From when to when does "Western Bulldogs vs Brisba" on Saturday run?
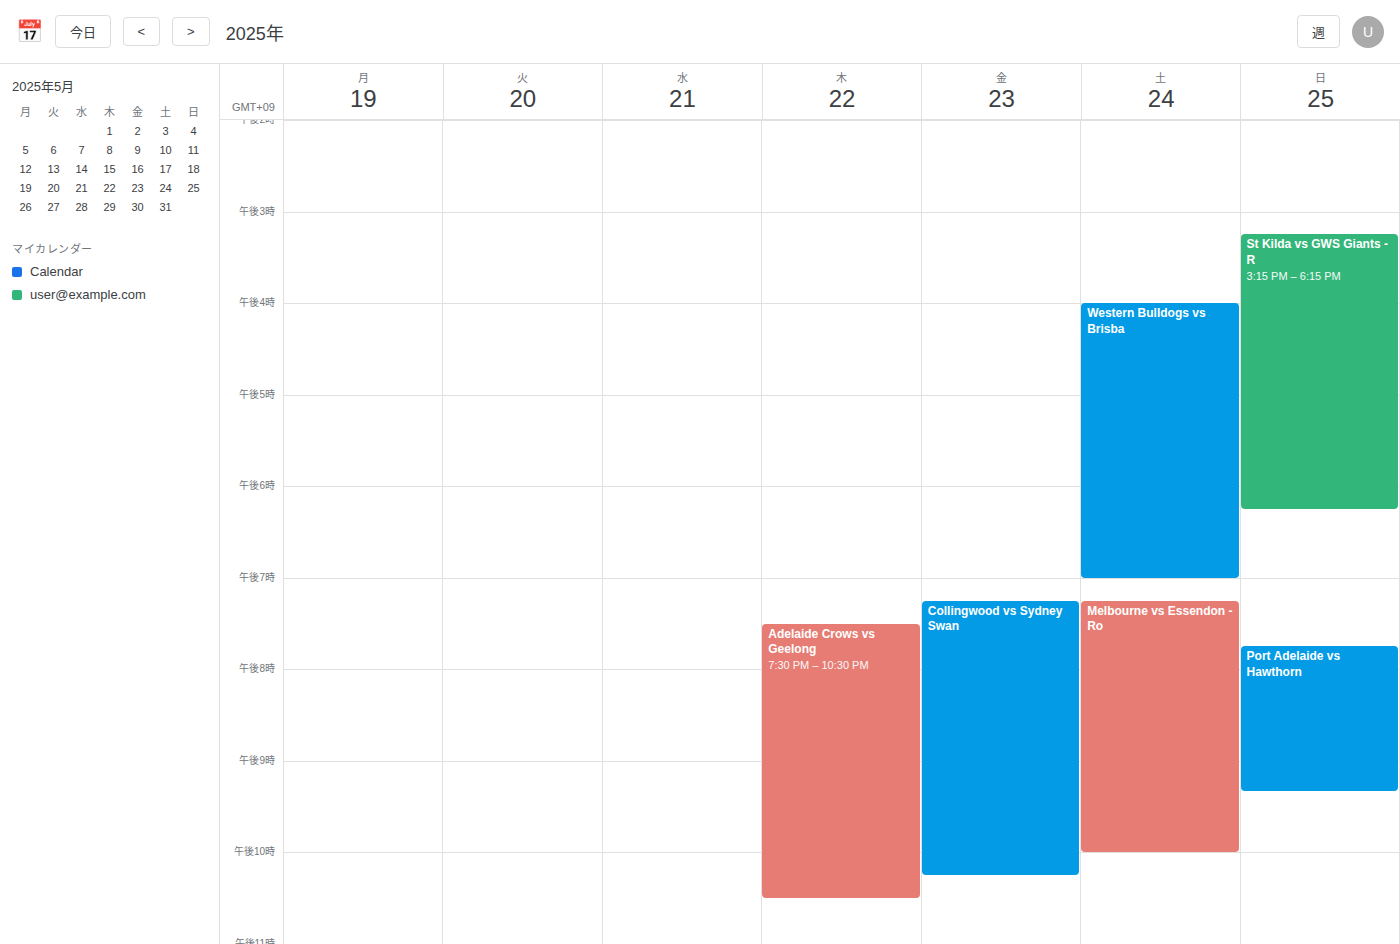
4:00 PM to 7:00 PM